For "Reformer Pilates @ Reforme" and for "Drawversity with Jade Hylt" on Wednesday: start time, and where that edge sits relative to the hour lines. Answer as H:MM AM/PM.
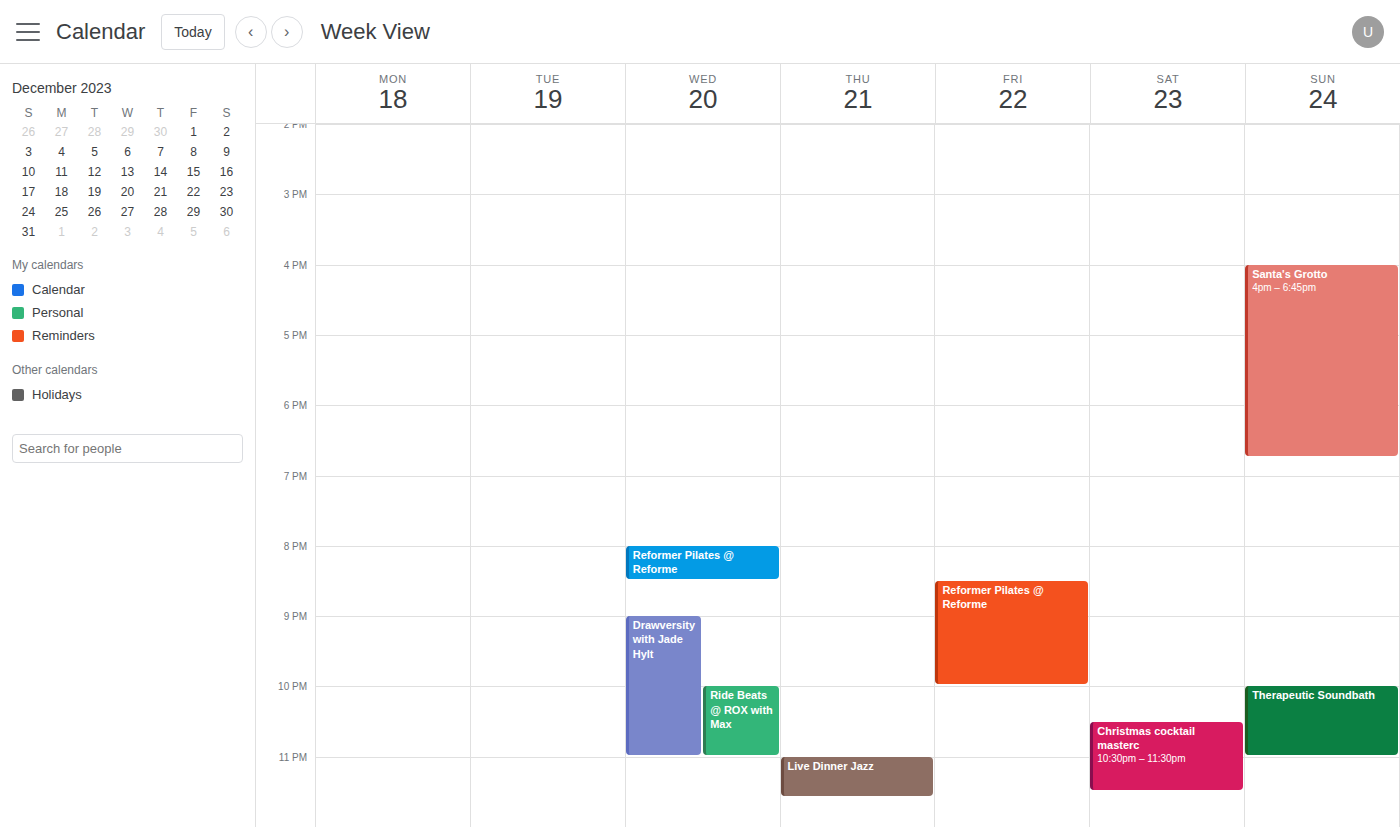
"Reformer Pilates @ Reforme": 8:00 PM, exactly on the 8 PM line. "Drawversity with Jade Hylt": 9:00 PM, exactly on the 9 PM line.